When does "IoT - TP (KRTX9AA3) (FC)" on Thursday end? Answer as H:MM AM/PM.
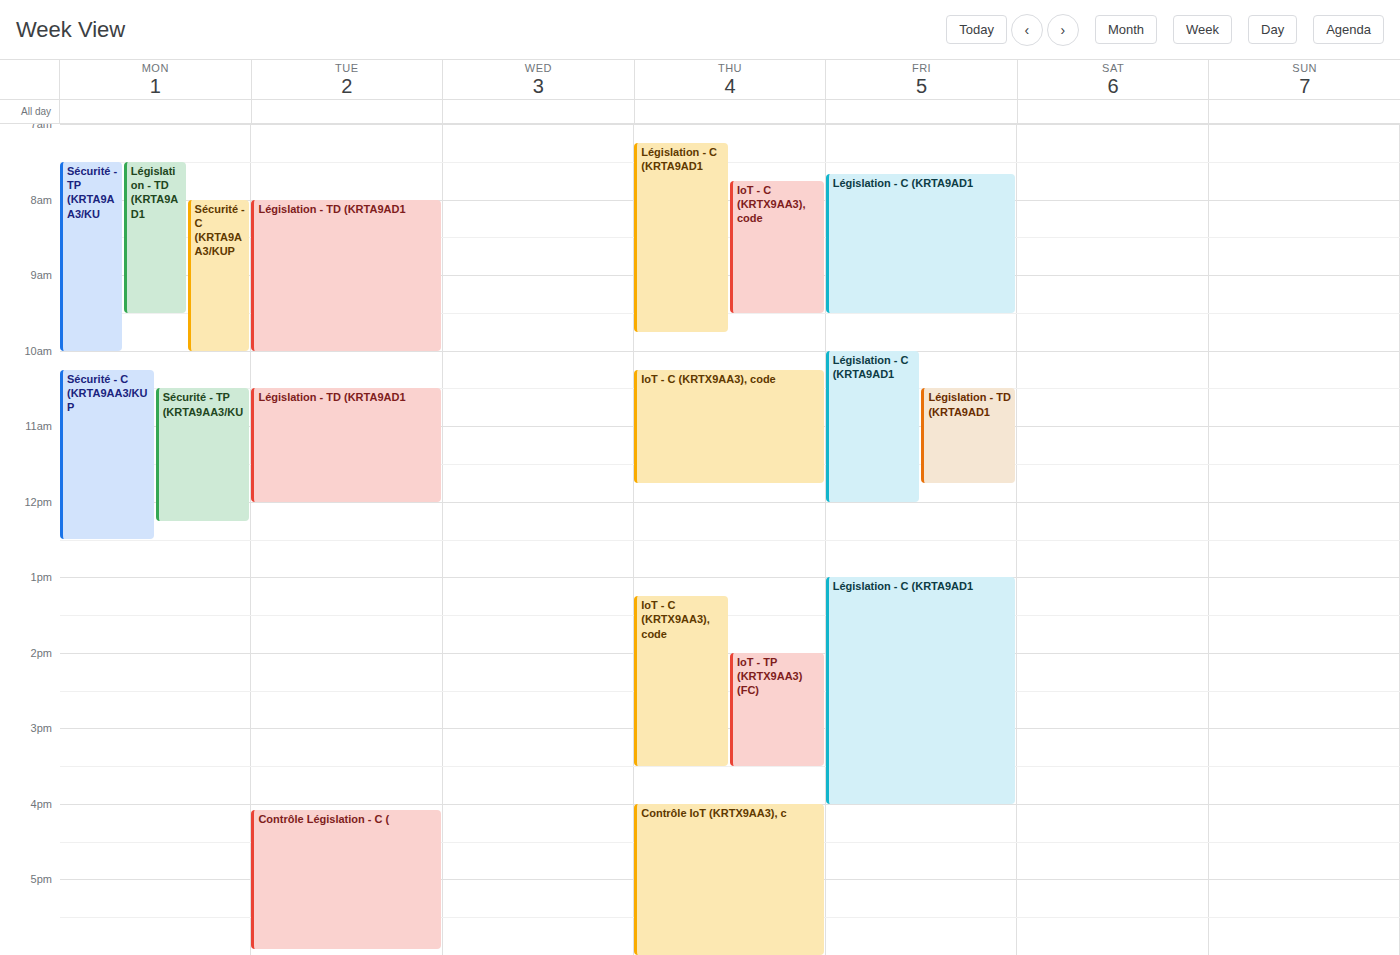
3:30 PM